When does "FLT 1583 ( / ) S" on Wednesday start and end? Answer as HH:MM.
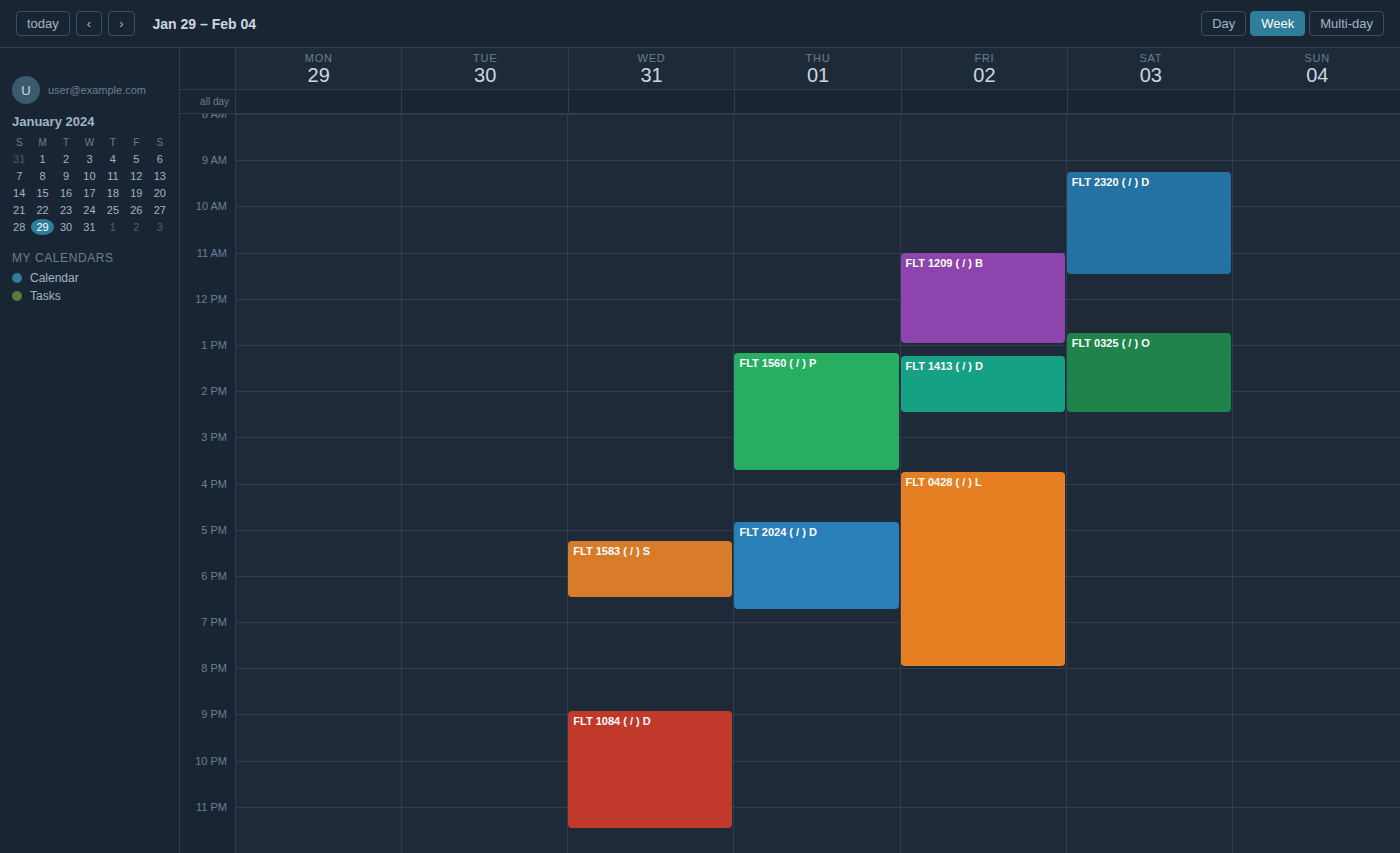
17:15 to 18:30